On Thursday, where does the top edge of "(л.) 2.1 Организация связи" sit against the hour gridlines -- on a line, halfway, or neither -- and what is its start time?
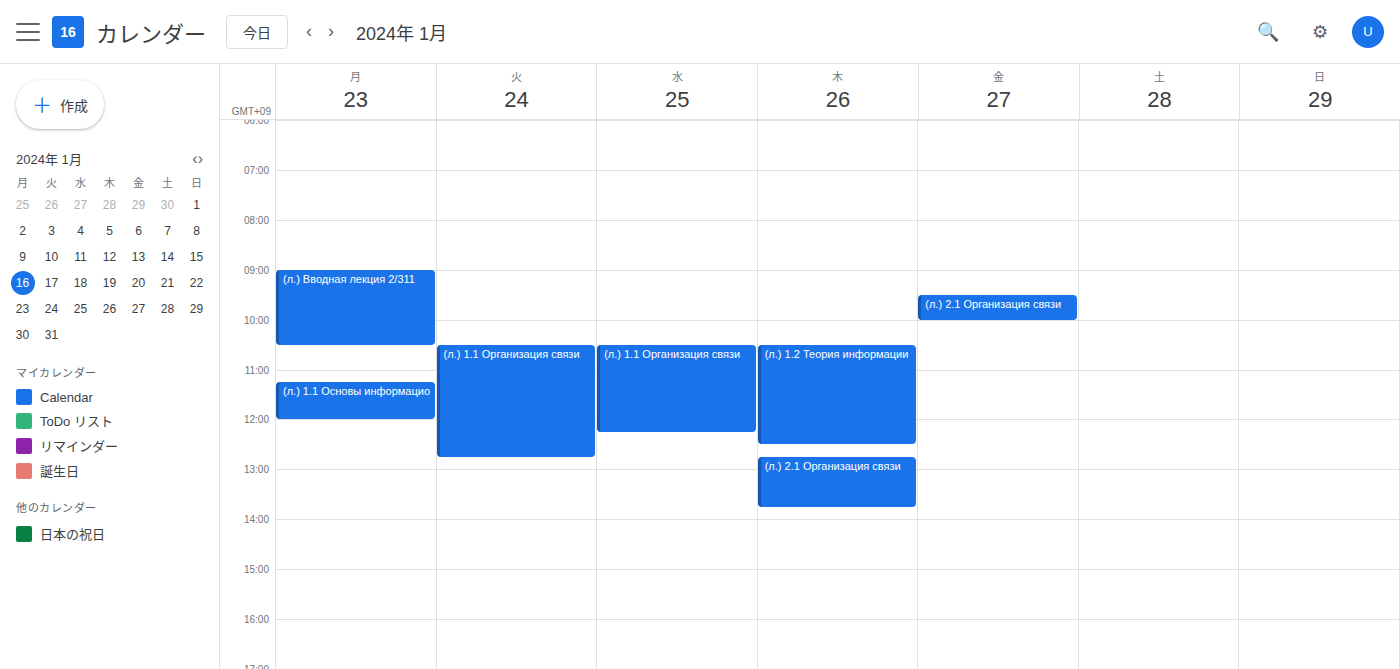
12:45 PM -- neither: three quarters of the way from the 12 PM line to the 1 PM line.